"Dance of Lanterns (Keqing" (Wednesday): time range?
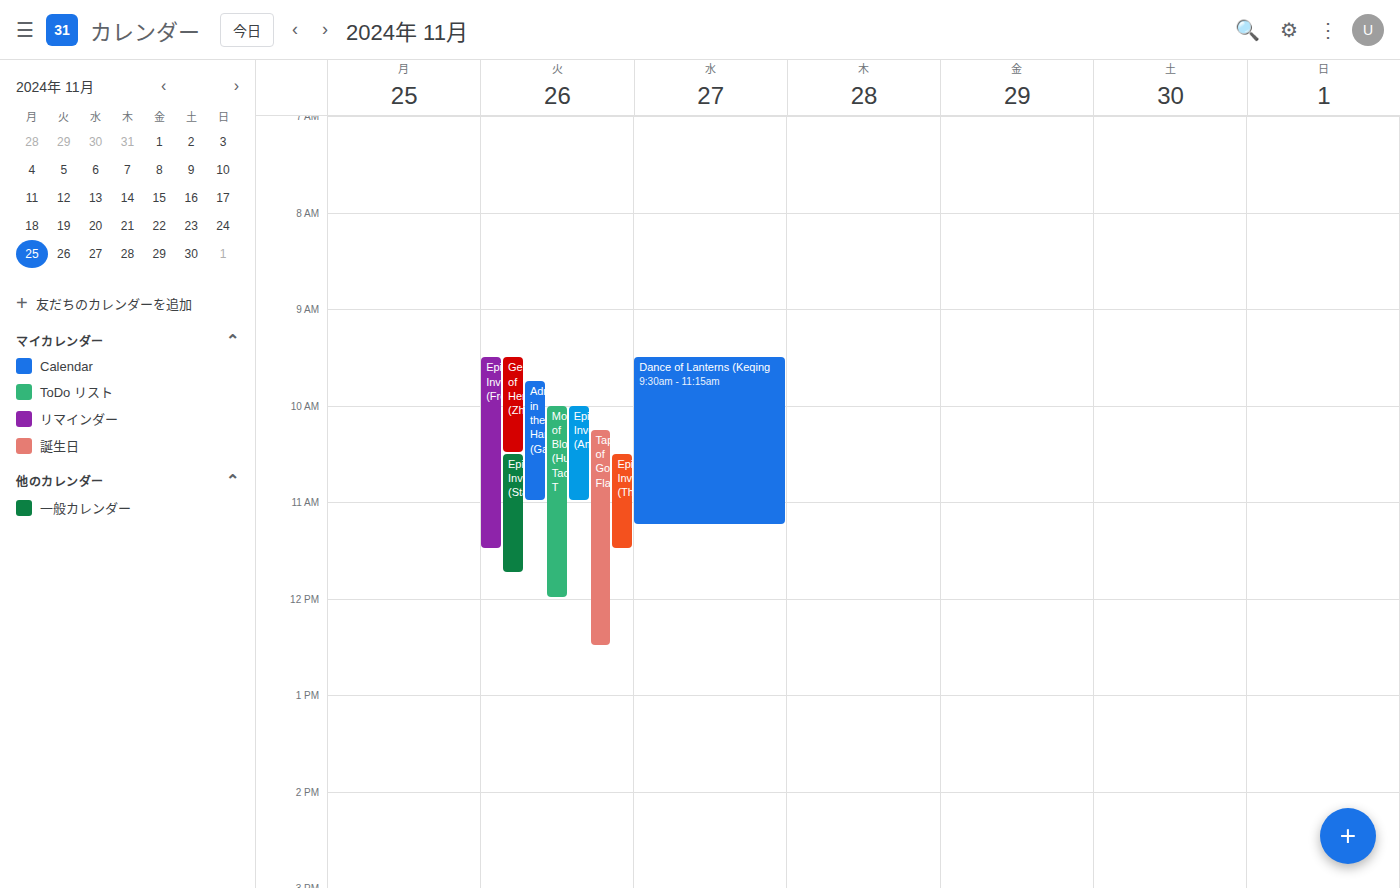
9:30 AM to 11:15 AM